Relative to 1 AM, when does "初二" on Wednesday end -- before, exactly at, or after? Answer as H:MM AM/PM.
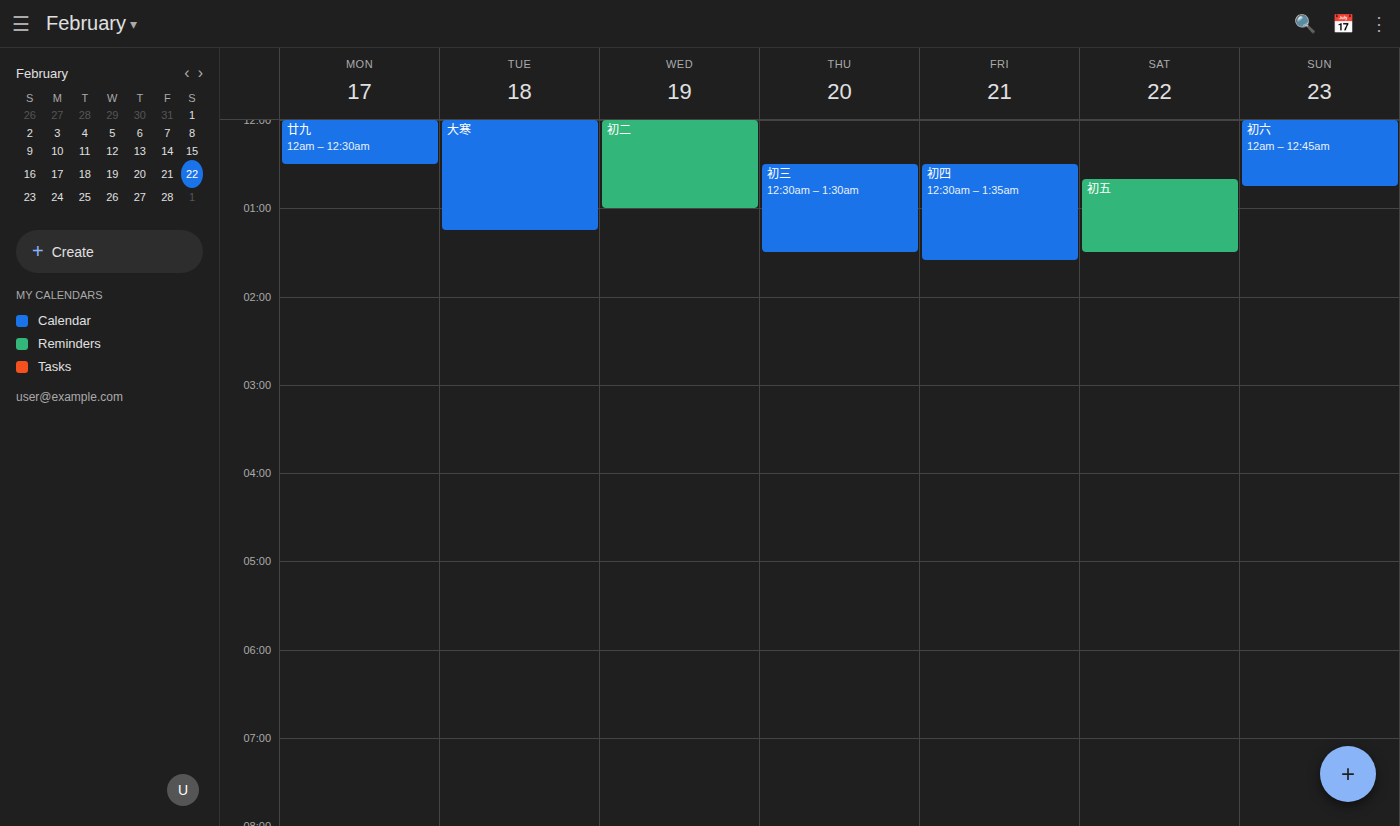
1:00 AM -- exactly at 1 AM, on the 1 AM line.